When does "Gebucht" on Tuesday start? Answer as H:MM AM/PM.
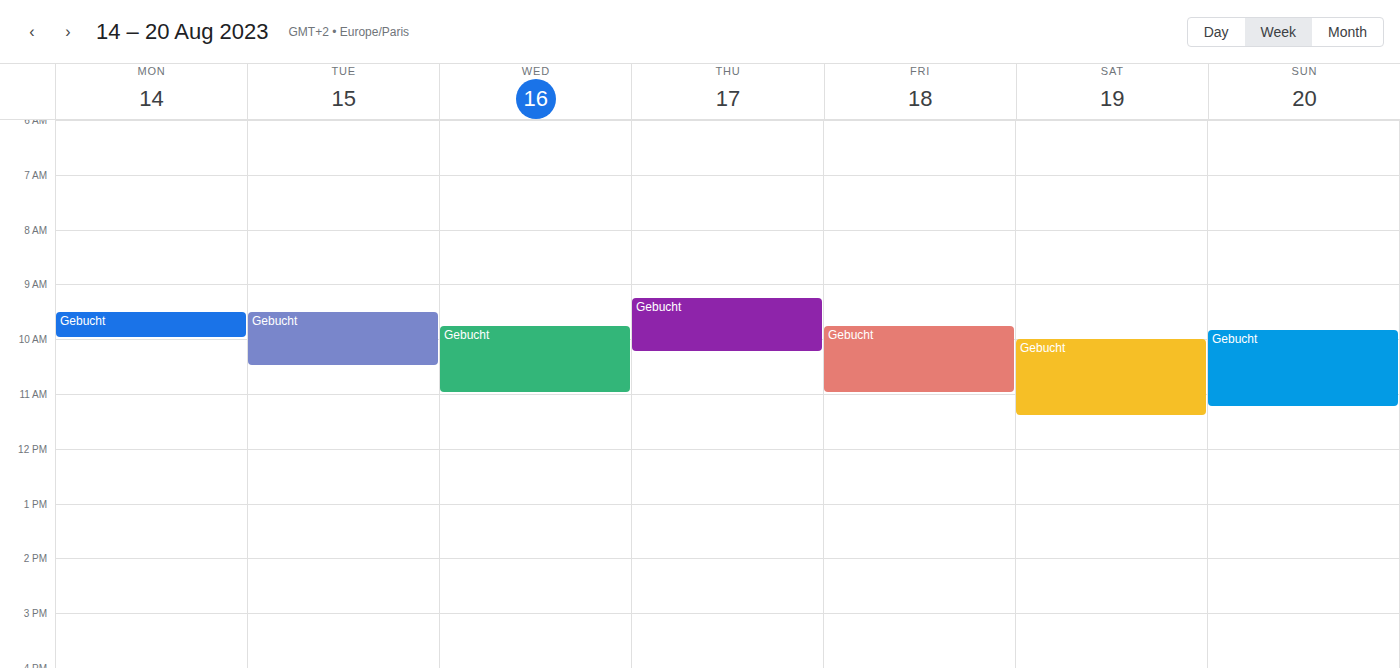
9:30 AM